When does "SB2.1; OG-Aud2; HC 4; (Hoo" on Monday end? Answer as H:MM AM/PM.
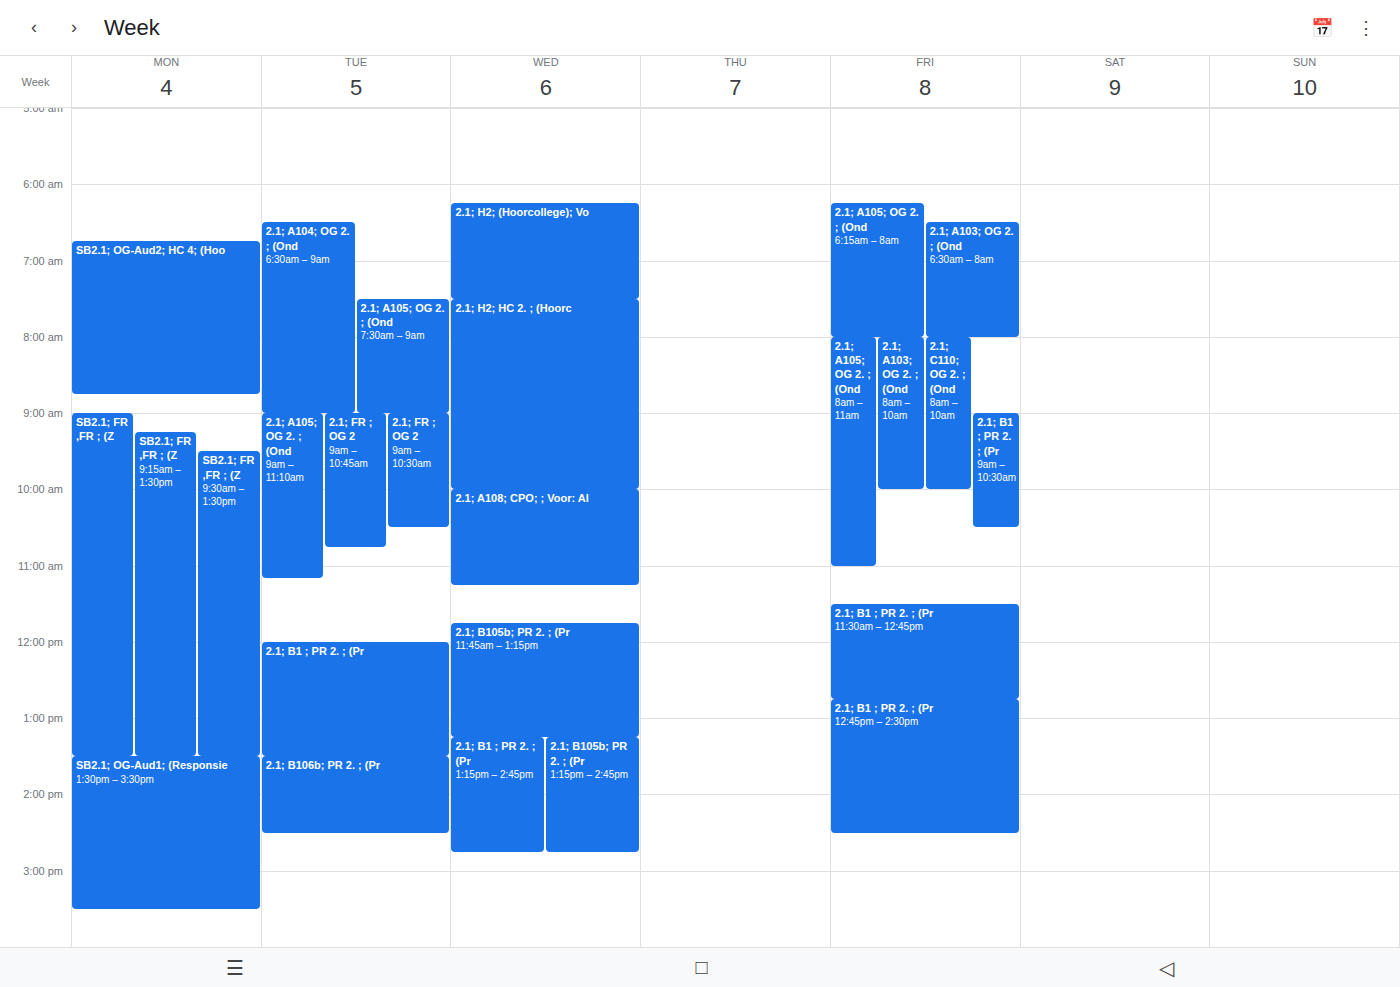
8:45 AM